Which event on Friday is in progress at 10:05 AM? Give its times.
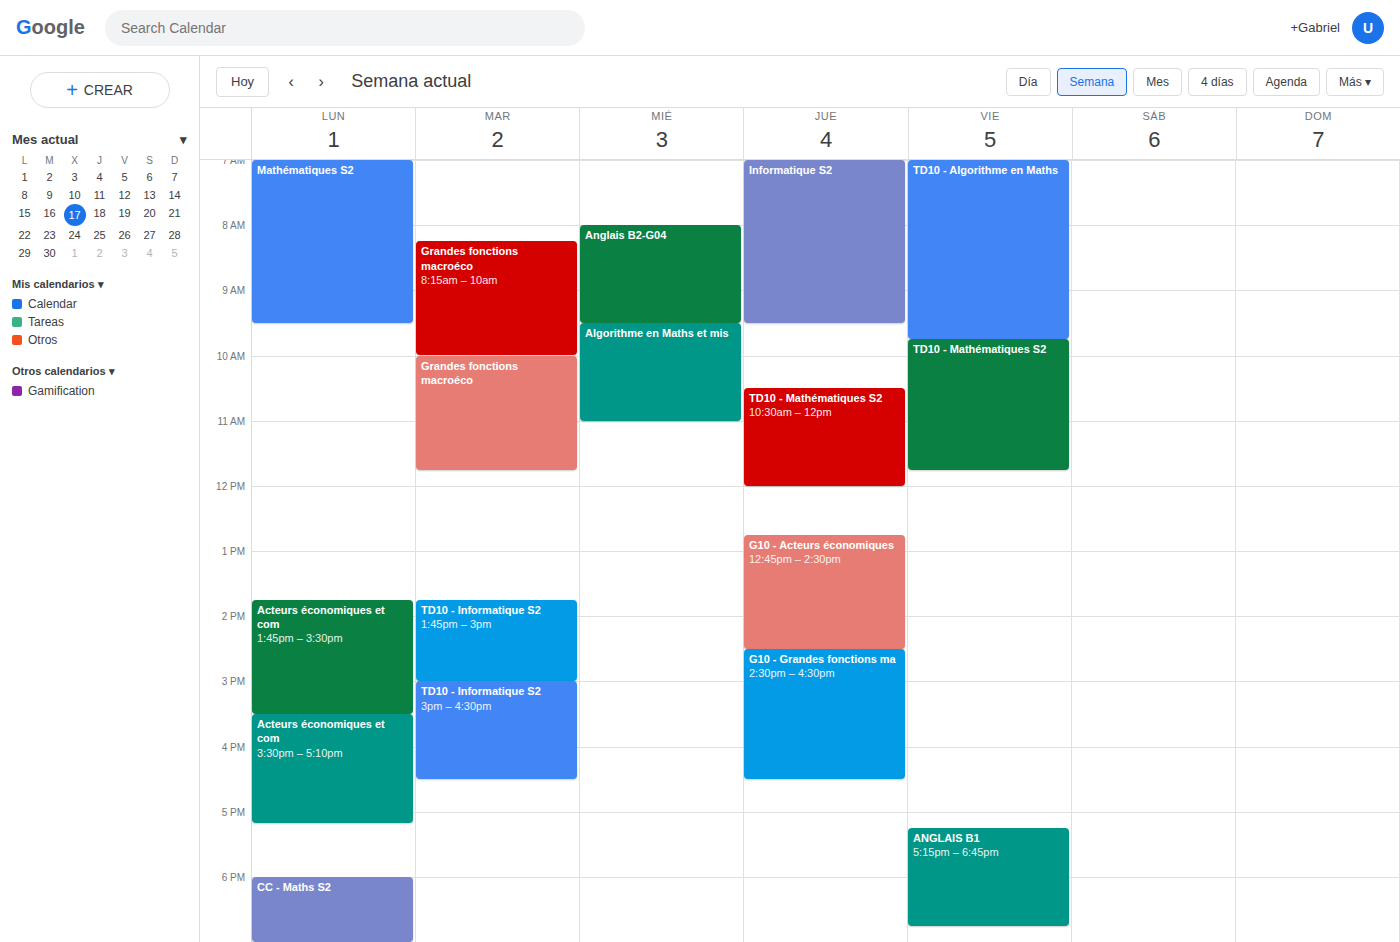
"TD10 - Mathématiques S2", 9:45 AM to 11:45 AM